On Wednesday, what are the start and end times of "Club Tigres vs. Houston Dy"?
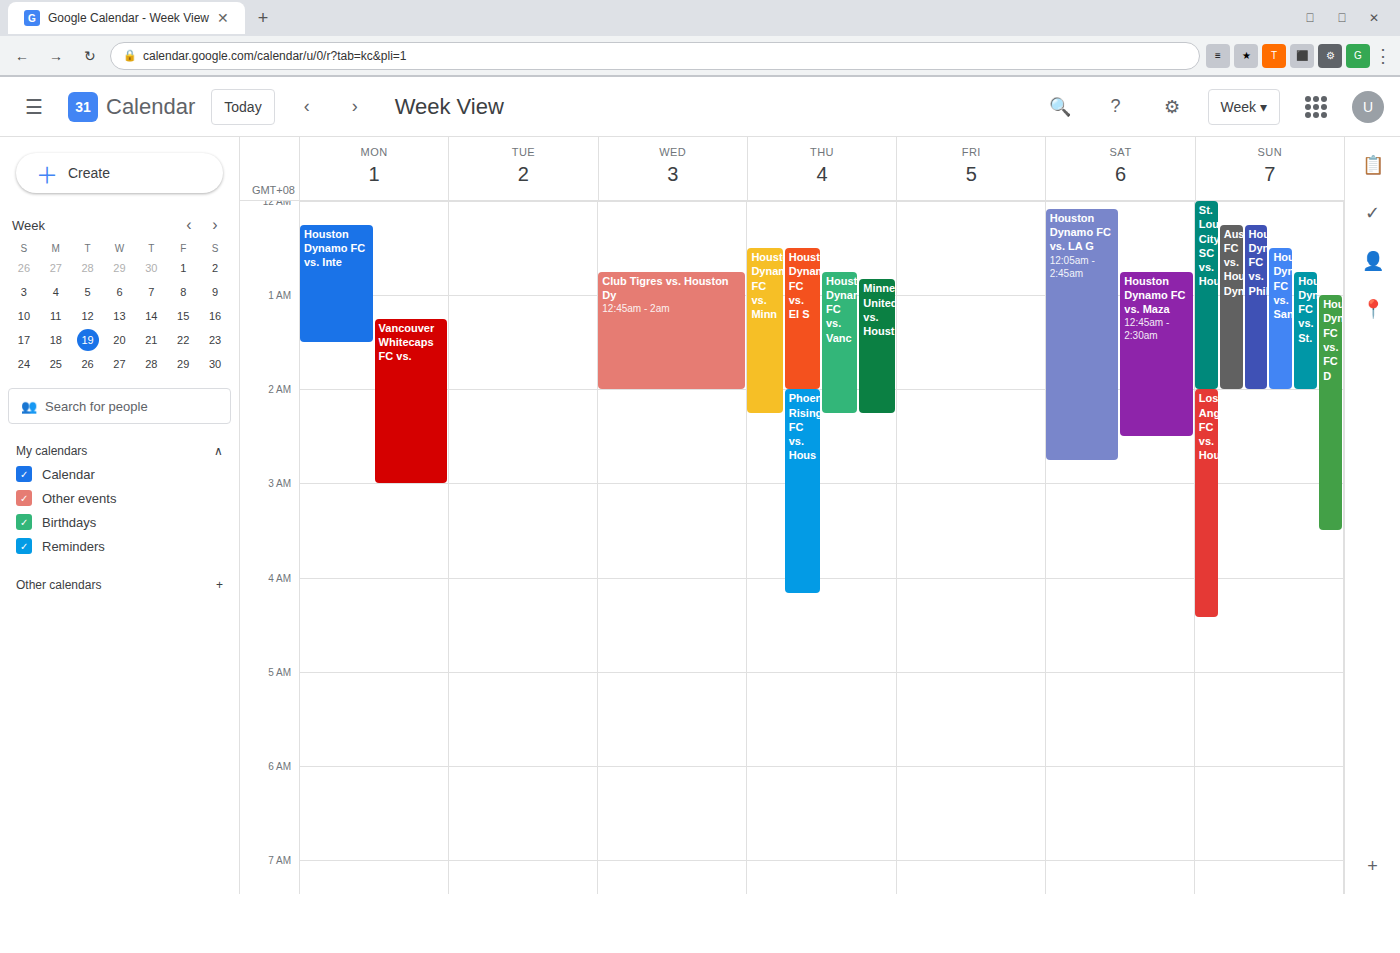
12:45 AM to 2:00 AM